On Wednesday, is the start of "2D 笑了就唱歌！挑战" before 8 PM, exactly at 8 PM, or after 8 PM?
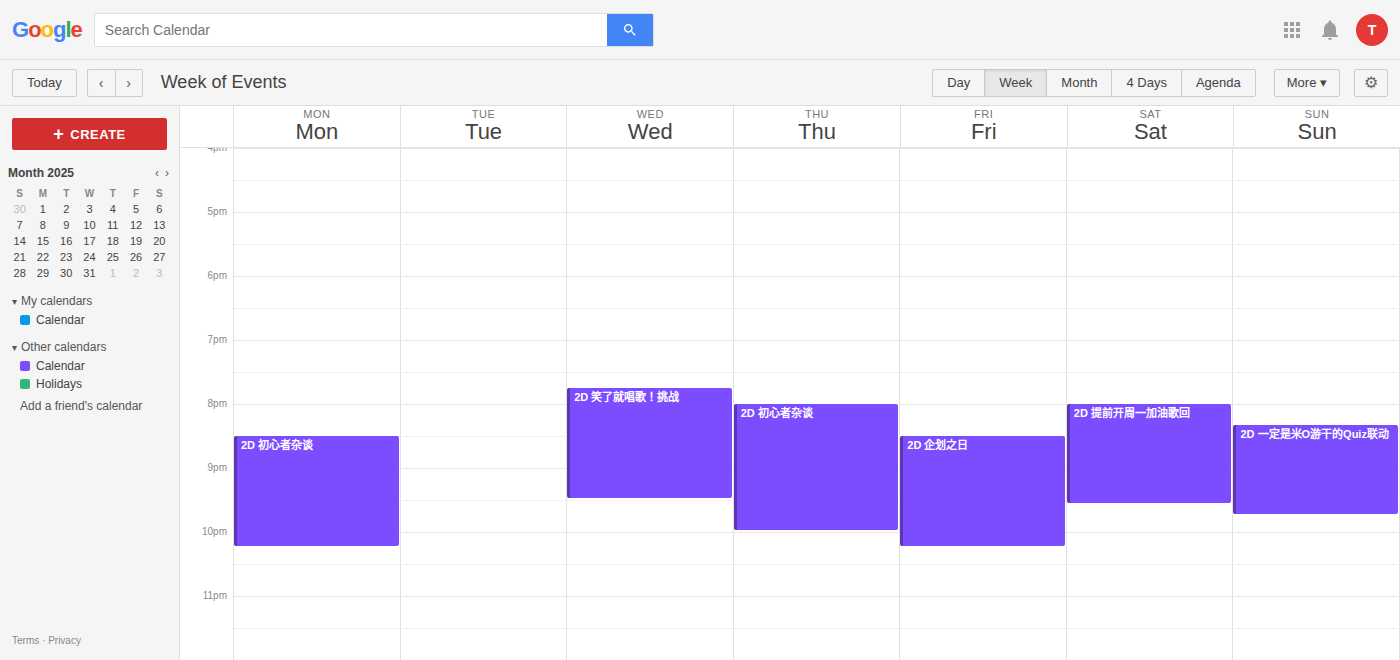
7:45 PM -- before 8 PM, 15 minutes above the 8 PM line.